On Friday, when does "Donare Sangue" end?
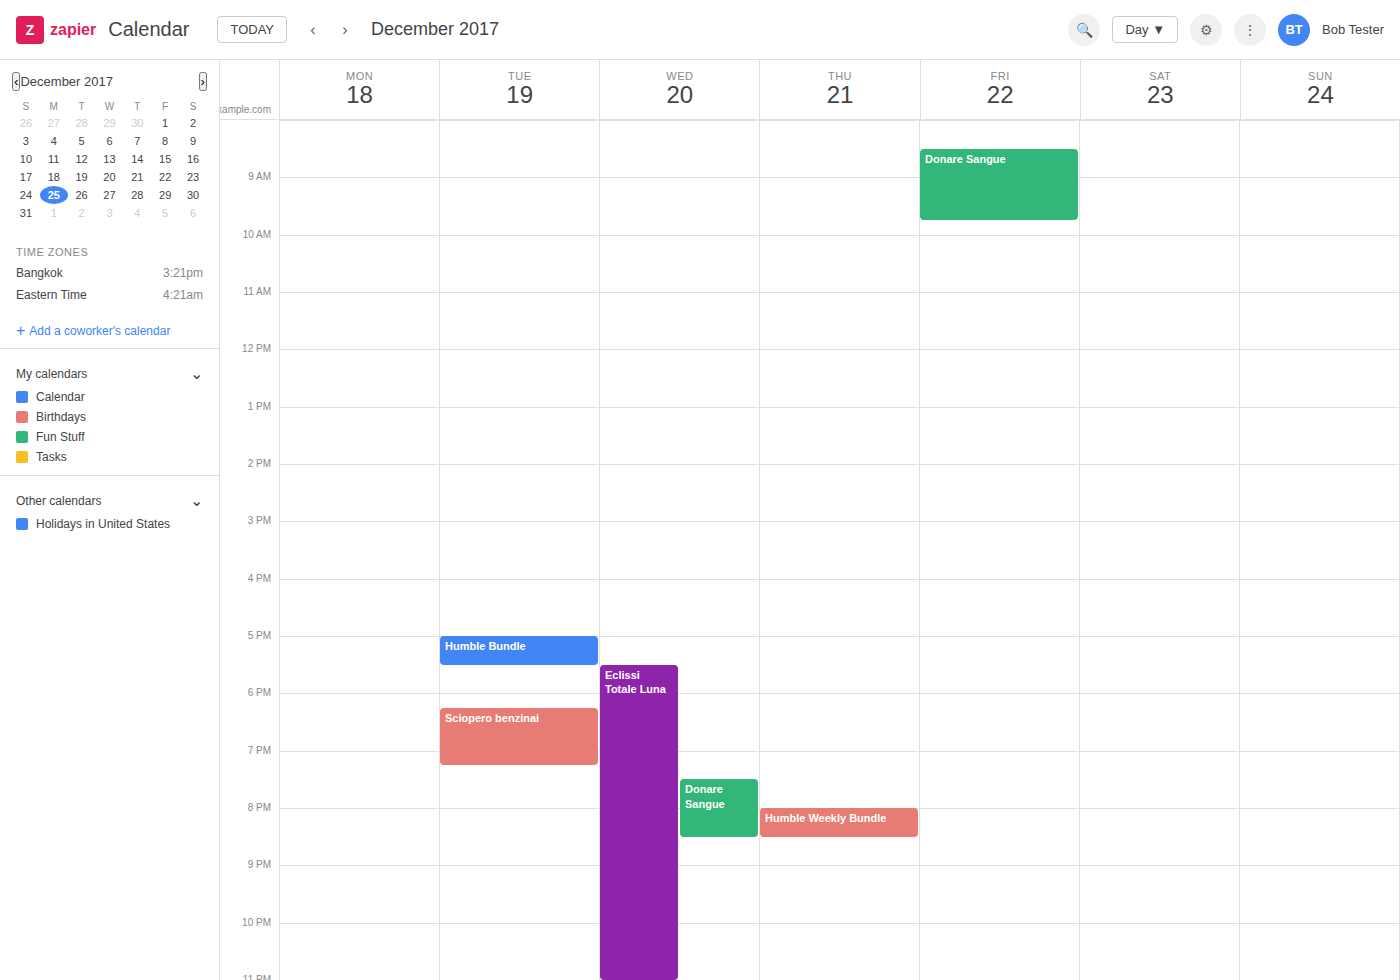
09:45